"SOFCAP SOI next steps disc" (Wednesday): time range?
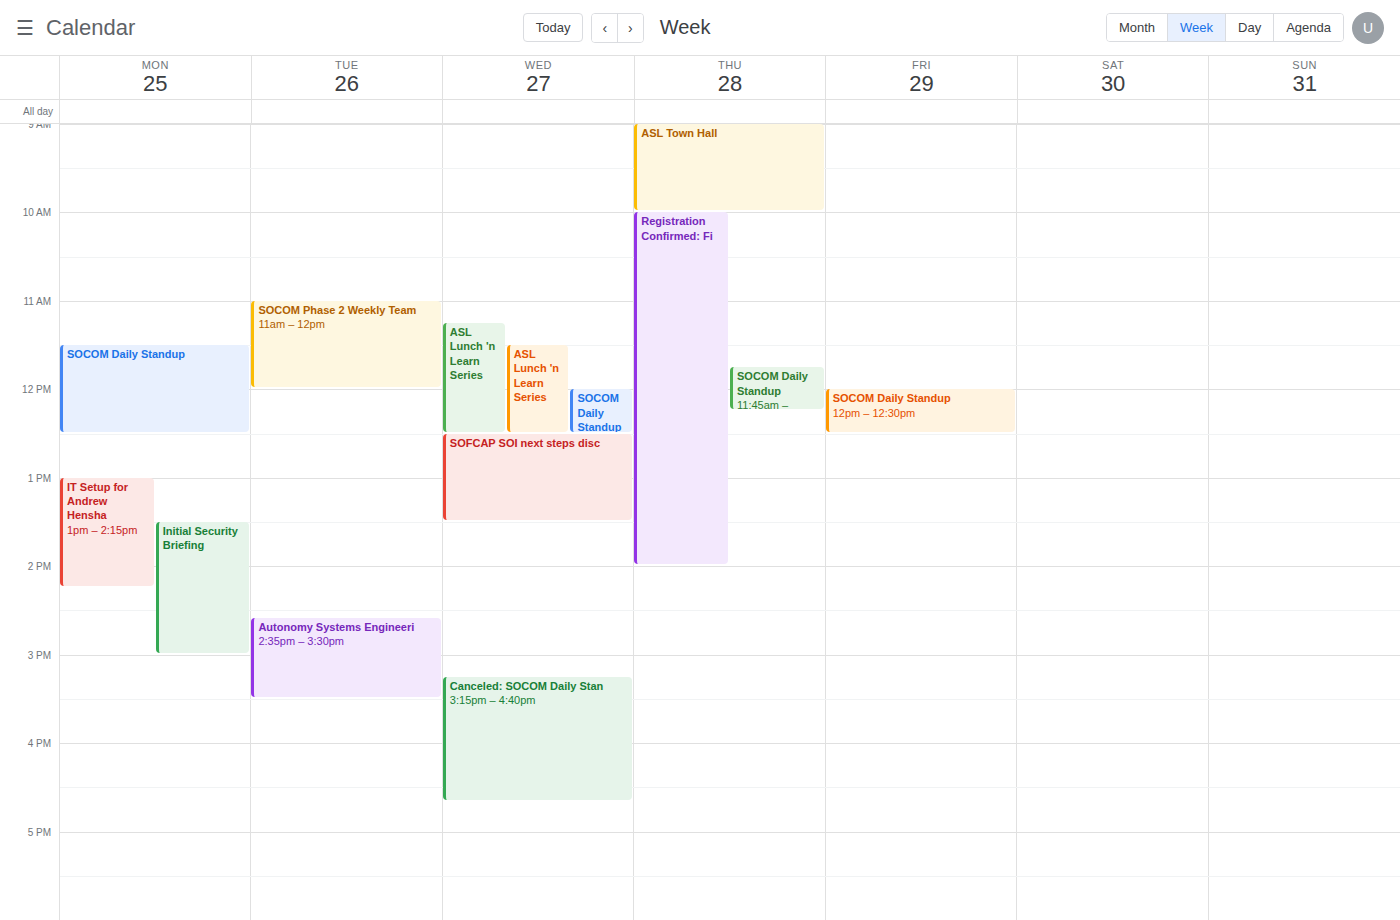
12:30 PM to 1:30 PM